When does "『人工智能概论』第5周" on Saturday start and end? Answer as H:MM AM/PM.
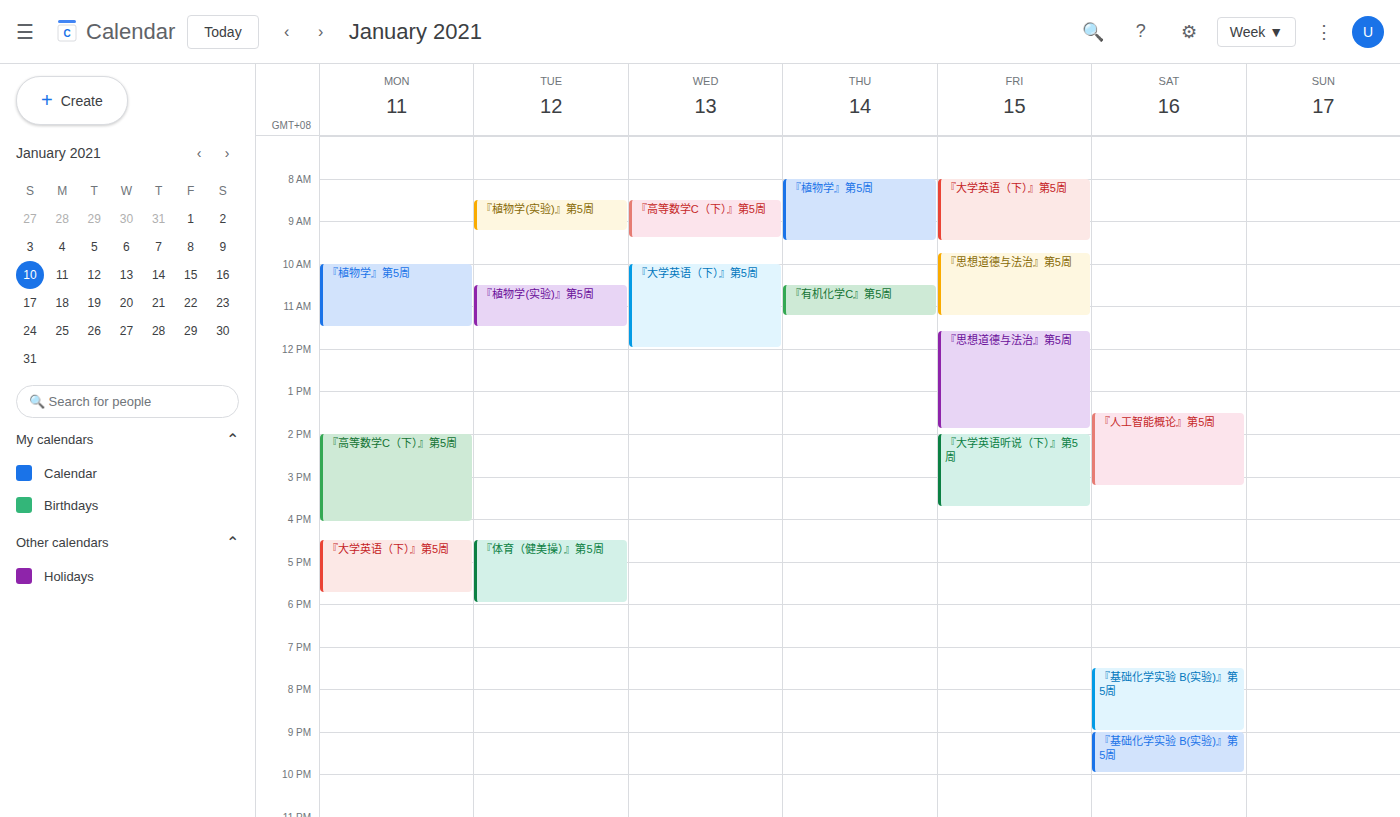
1:30 PM to 3:15 PM